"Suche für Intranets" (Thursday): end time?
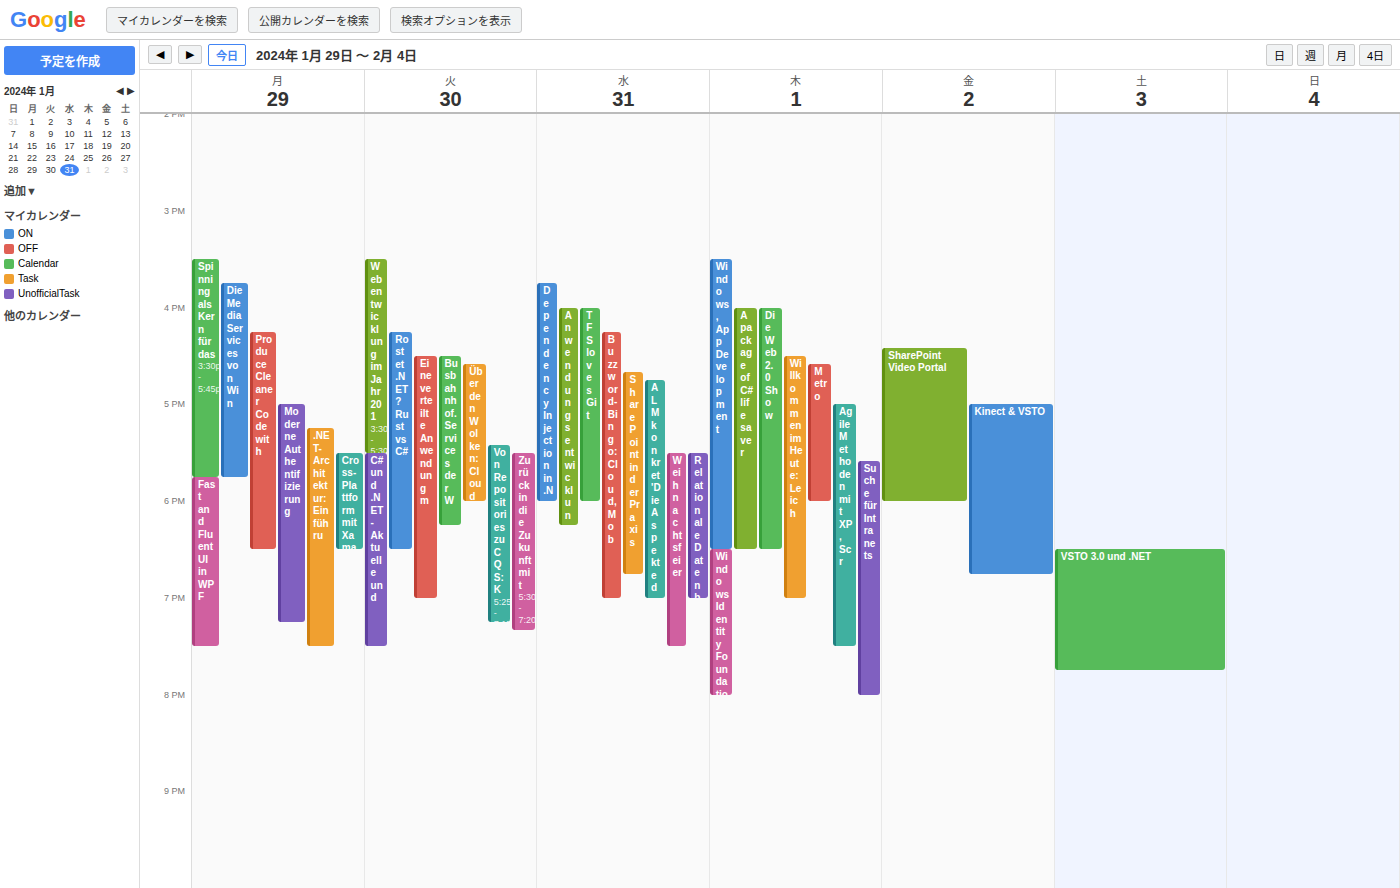
8:00 PM